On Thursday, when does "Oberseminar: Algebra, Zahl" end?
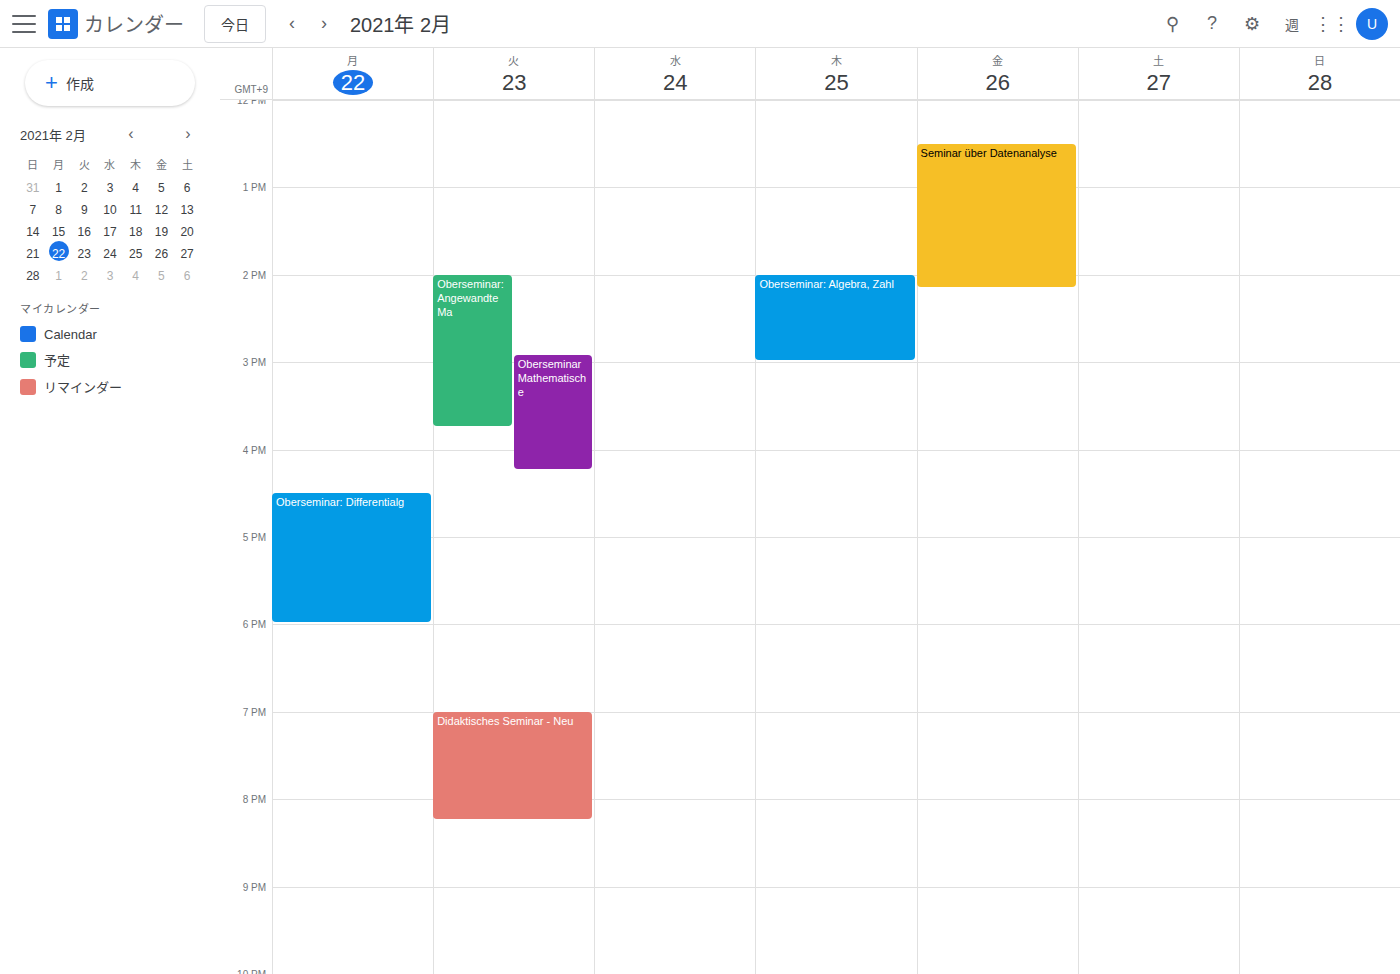
3:00 PM